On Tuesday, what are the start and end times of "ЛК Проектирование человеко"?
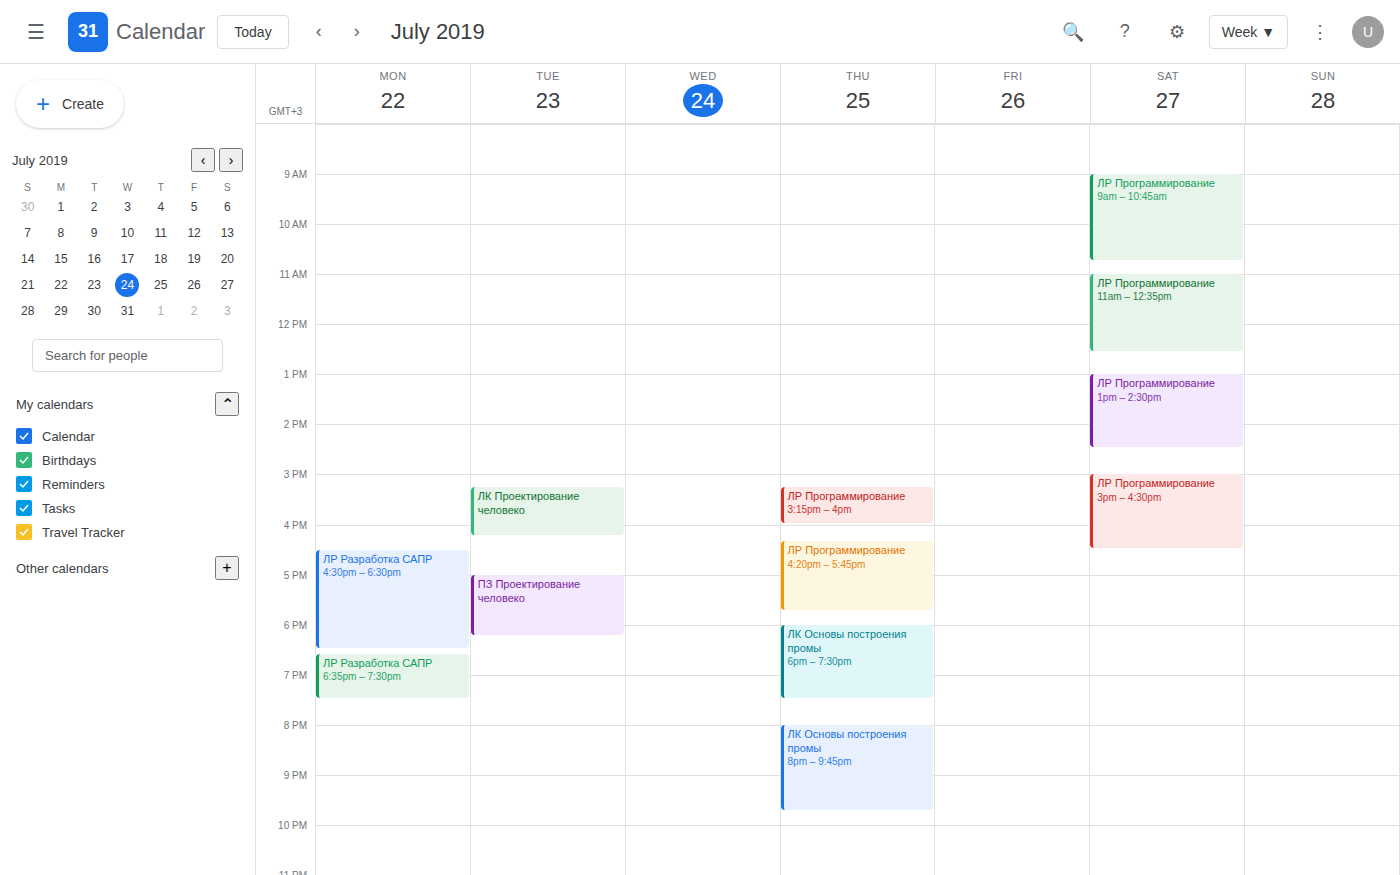
3:15 PM to 4:15 PM